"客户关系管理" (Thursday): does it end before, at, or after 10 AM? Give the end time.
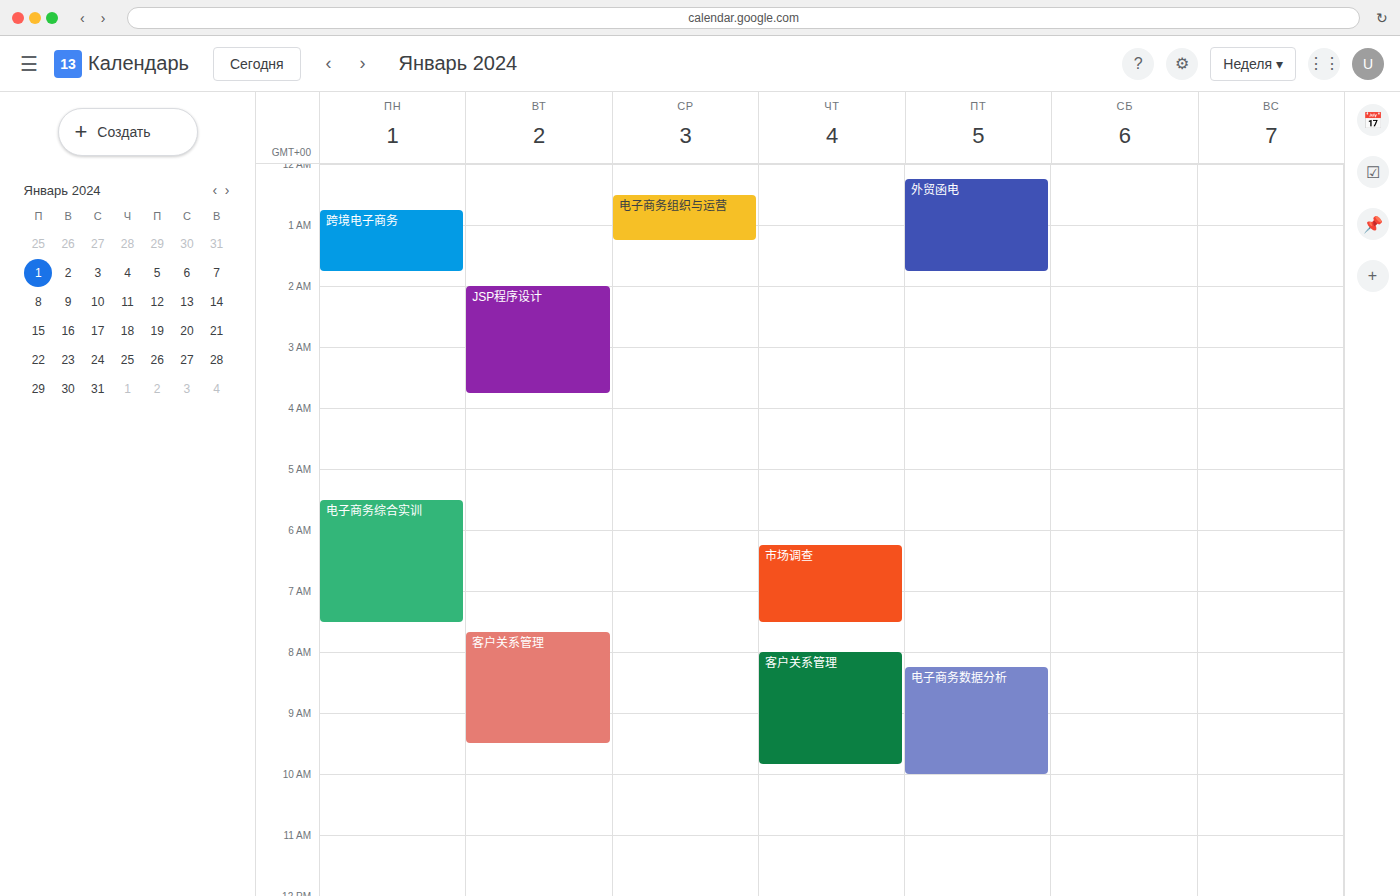
9:50 AM -- before 10 AM, 10 minutes above the 10 AM line.